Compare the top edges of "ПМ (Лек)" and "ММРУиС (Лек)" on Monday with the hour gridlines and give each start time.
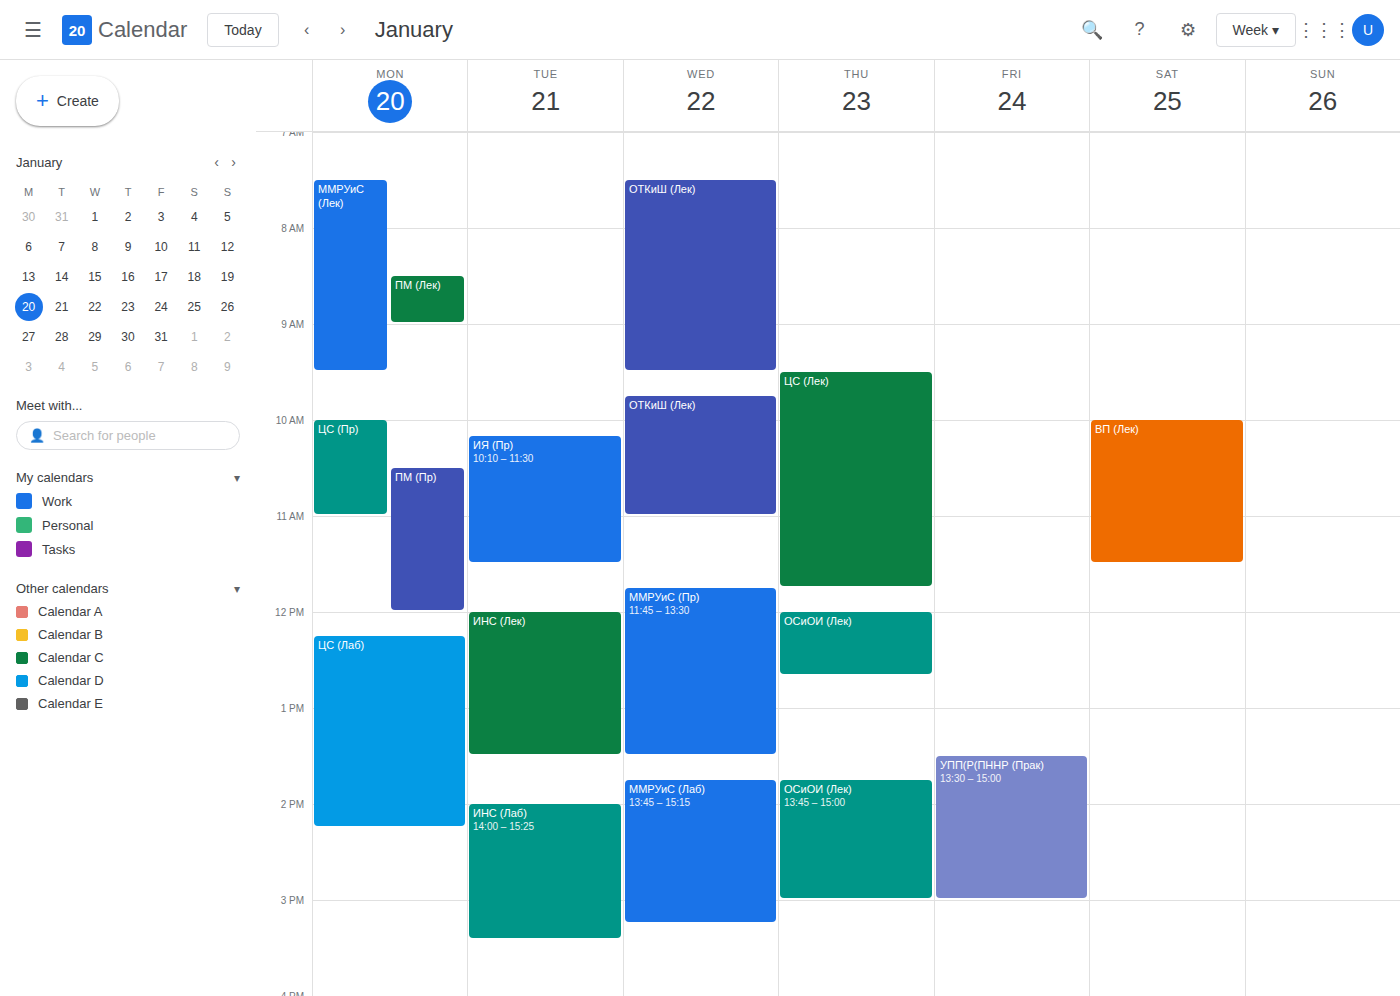
"ПМ (Лек)": 08:30, halfway between the 08:00 and 09:00 lines. "ММРУиС (Лек)": 07:30, halfway between the 07:00 and 08:00 lines.